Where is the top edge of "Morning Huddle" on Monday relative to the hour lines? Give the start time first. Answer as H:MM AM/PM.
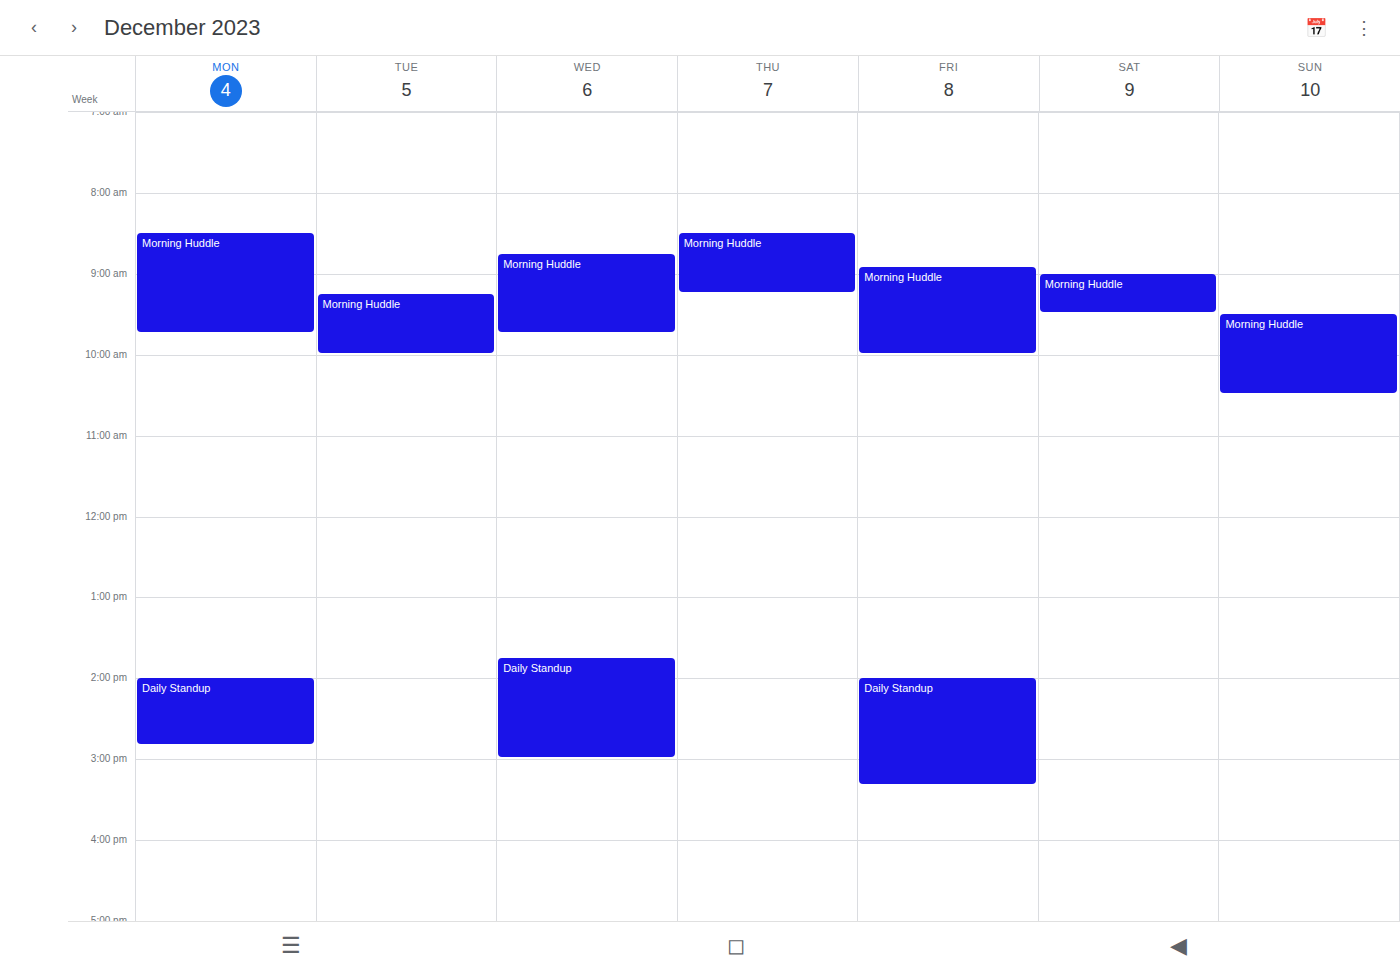
8:30 AM -- halfway between the 8 AM and 9 AM lines.